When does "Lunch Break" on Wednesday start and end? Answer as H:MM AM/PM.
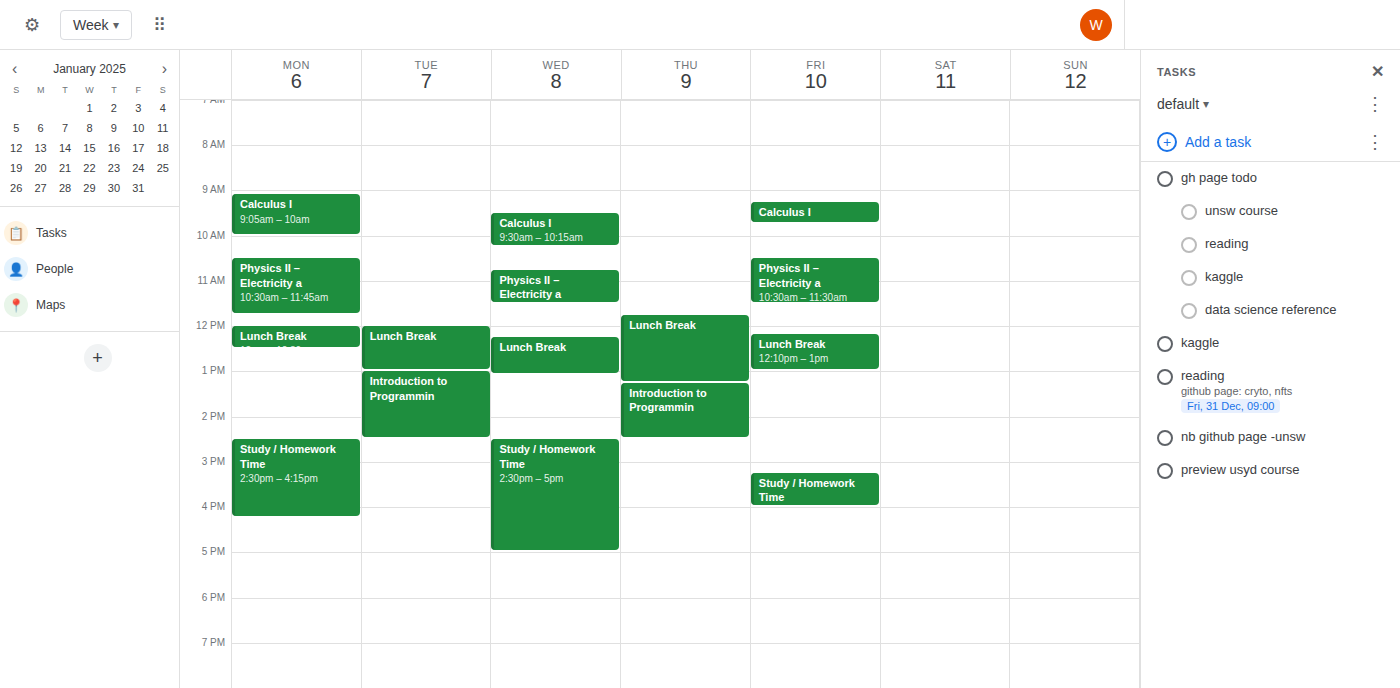
12:15 PM to 1:05 PM